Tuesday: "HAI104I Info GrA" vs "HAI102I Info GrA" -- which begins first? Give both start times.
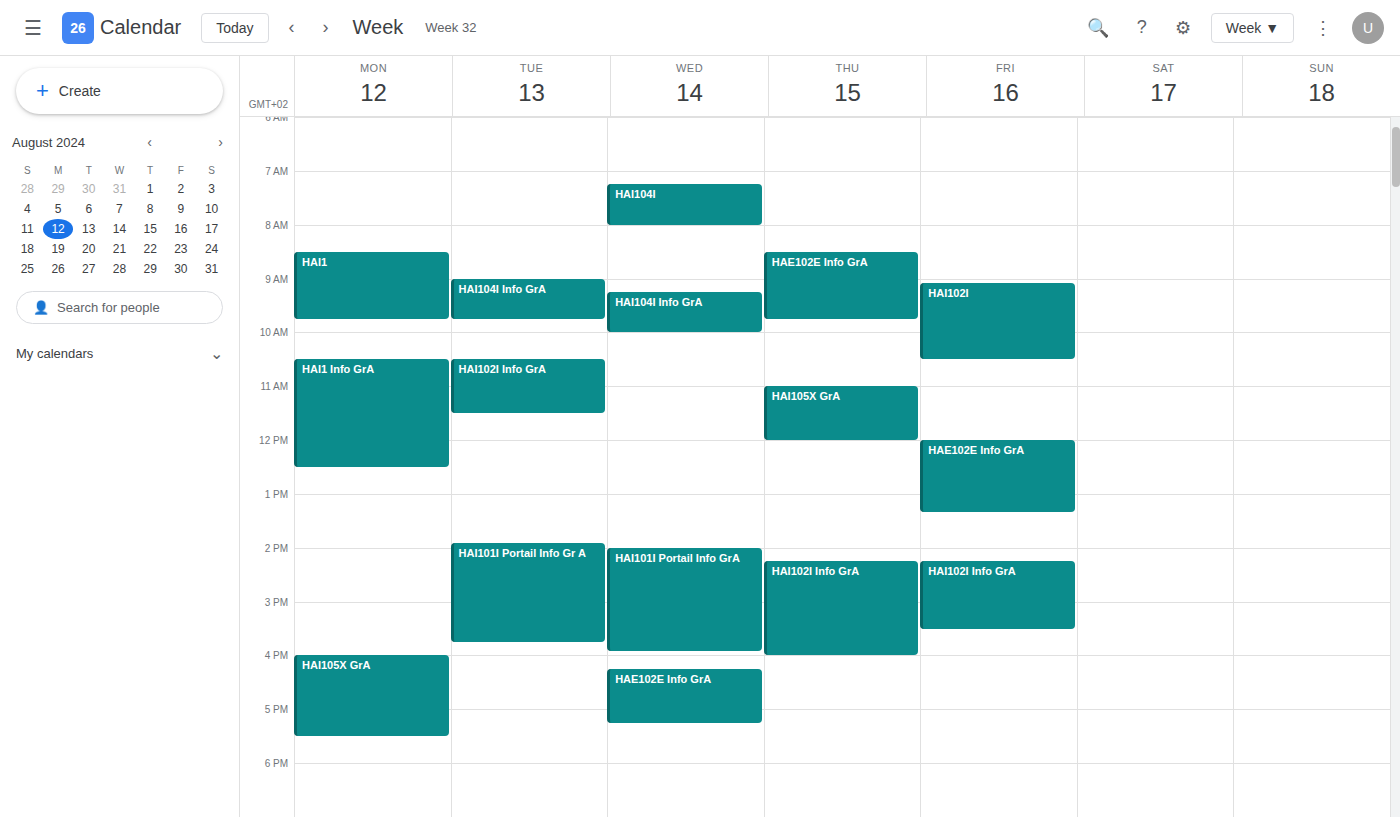
"HAI104I Info GrA" 9:00 AM; "HAI102I Info GrA" 10:30 AM.